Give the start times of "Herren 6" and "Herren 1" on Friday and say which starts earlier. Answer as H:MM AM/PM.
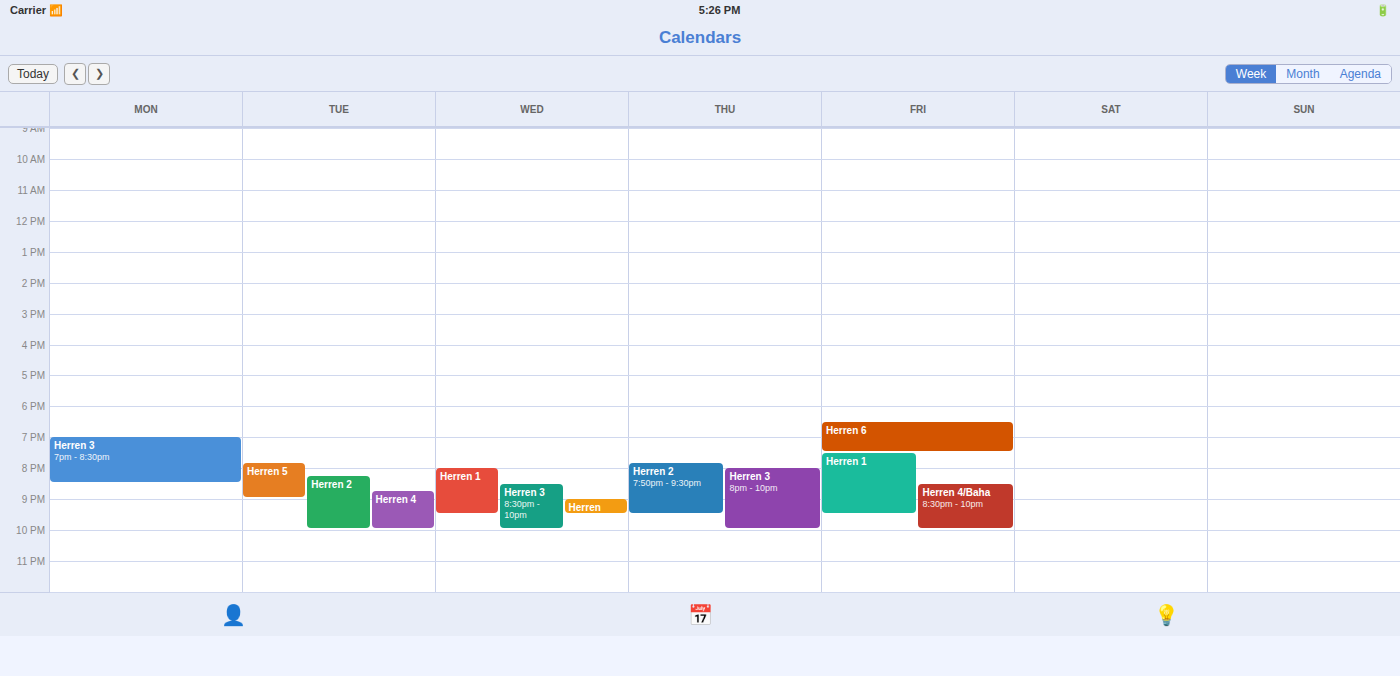
"Herren 6" 6:30 PM; "Herren 1" 7:30 PM.